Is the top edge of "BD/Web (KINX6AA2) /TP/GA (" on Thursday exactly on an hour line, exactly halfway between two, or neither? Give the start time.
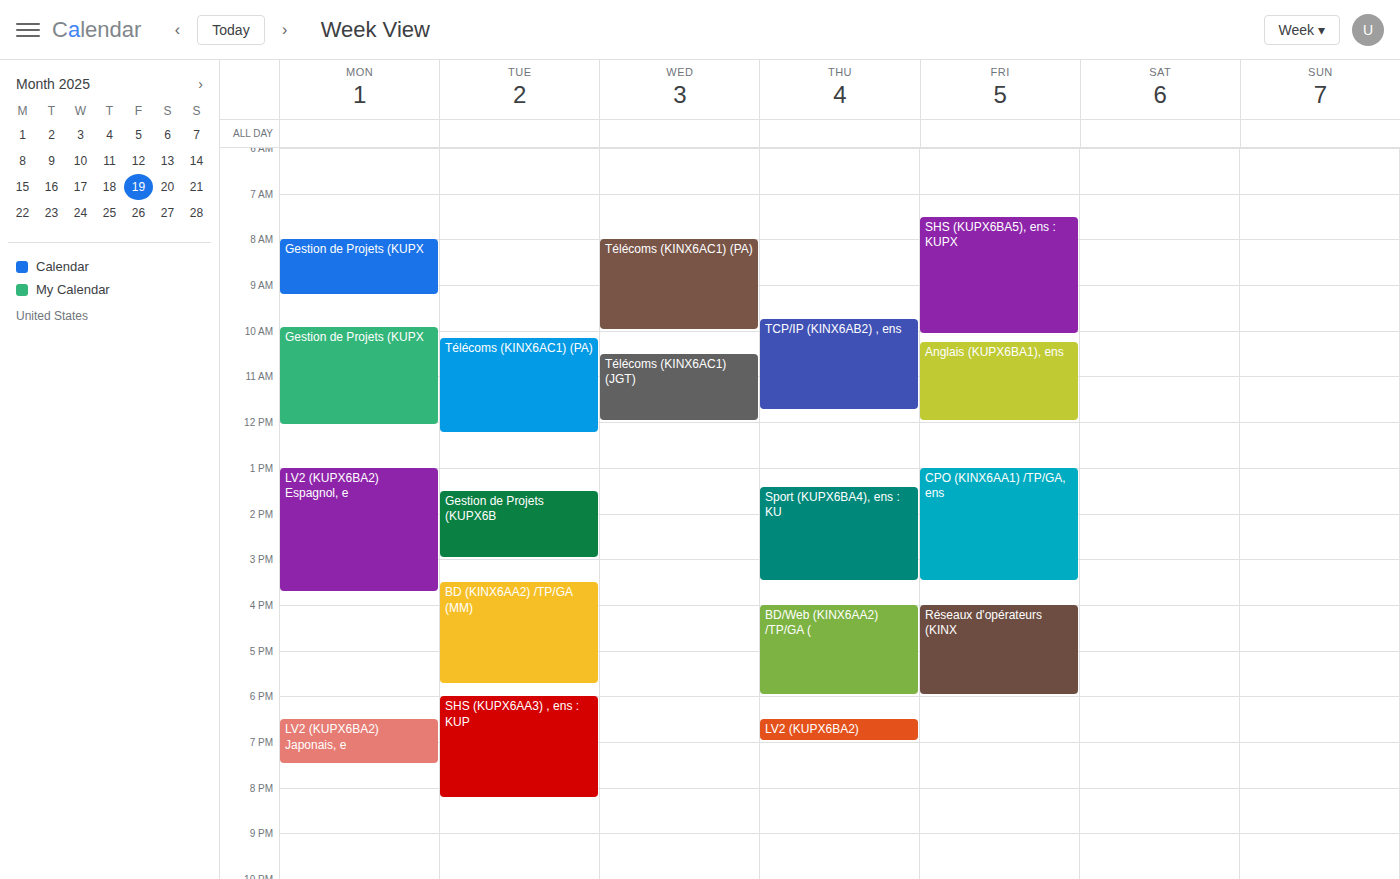
4:00 PM -- exactly on the 4 PM line.